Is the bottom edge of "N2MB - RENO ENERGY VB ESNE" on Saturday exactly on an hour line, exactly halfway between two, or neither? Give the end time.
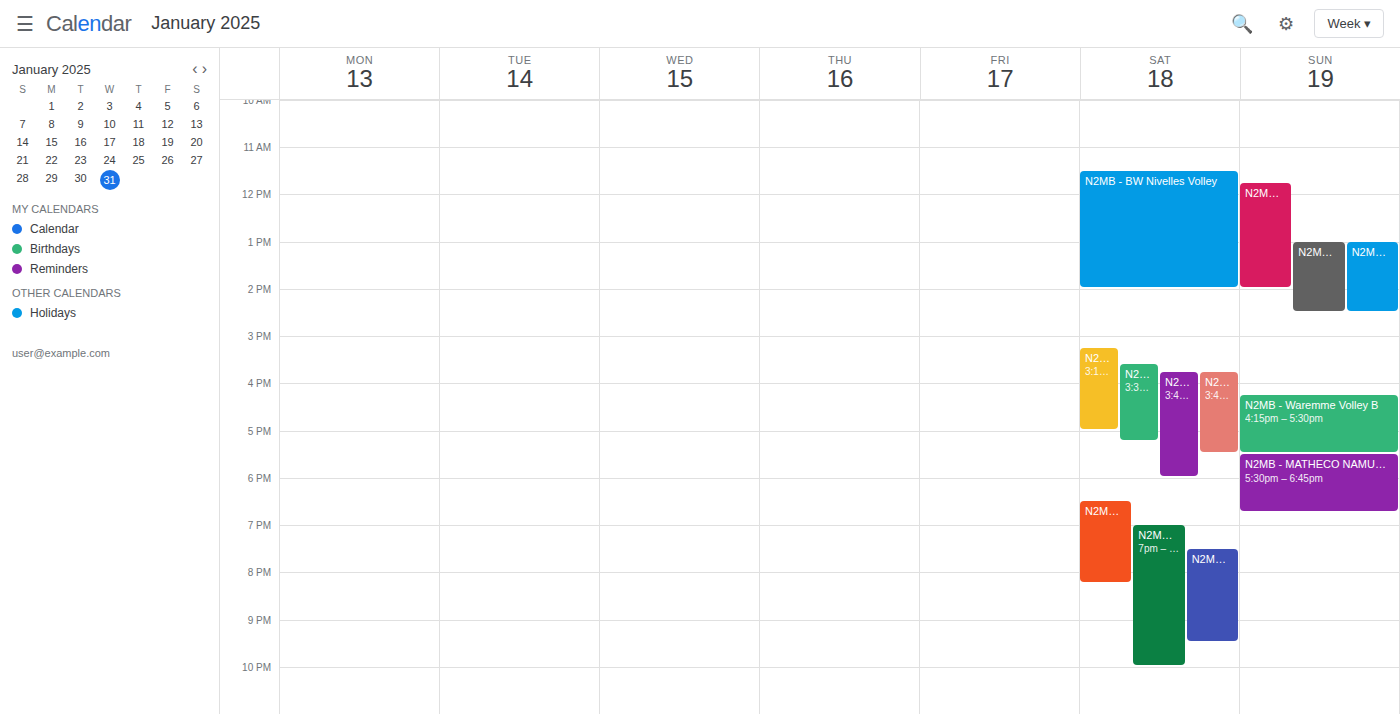
9:30 PM -- halfway between the 9 PM and 10 PM lines.